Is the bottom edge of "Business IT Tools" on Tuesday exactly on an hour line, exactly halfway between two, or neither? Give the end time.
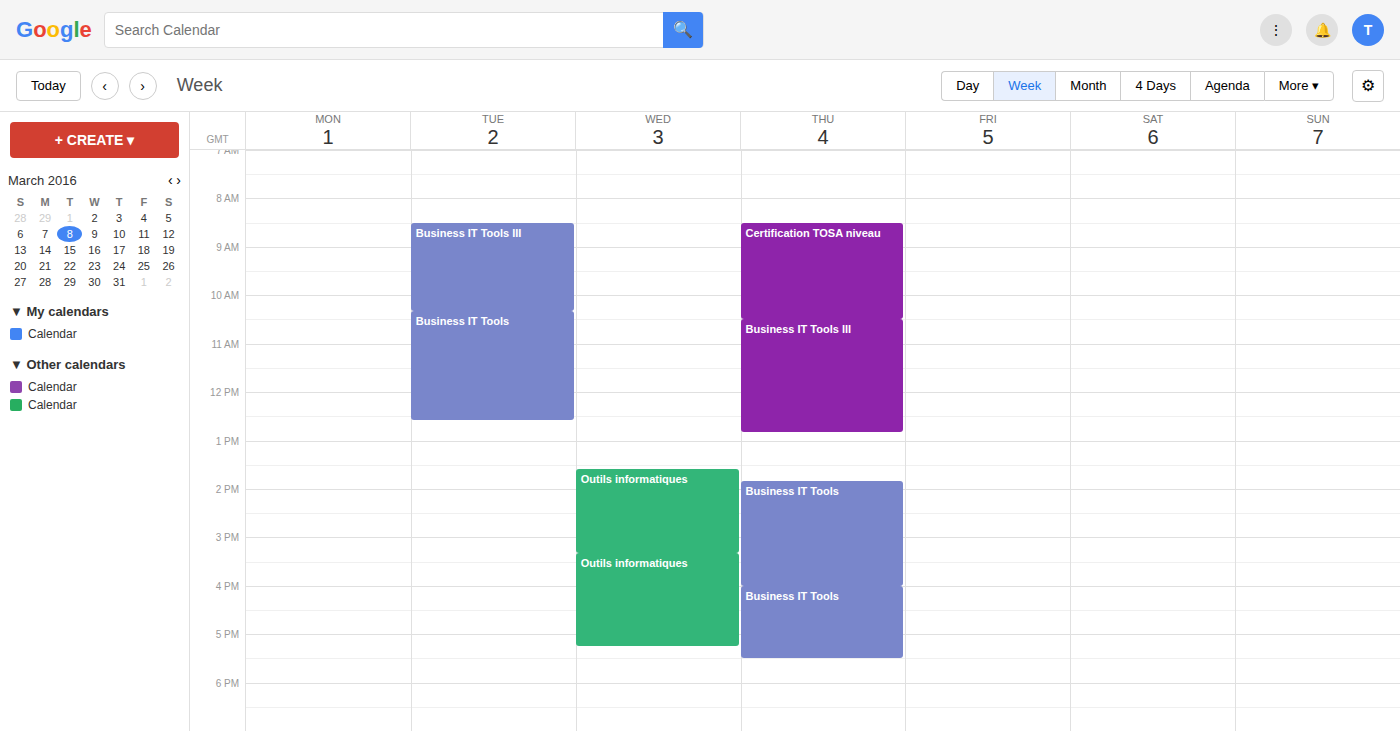
12:35 PM -- neither: 35 minutes below the 12 PM line and 25 minutes above the 1 PM line.